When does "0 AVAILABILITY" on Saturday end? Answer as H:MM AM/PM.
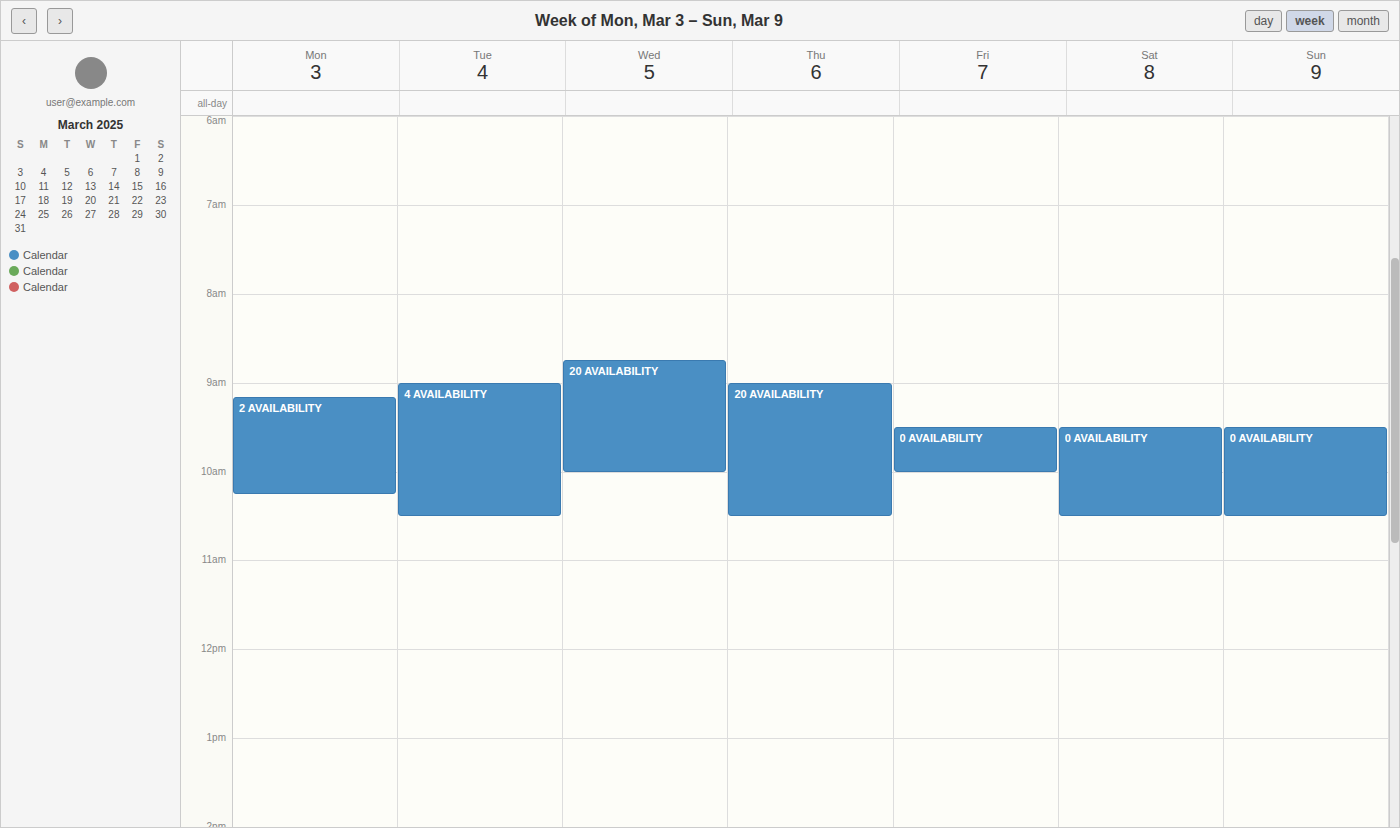
10:30 AM